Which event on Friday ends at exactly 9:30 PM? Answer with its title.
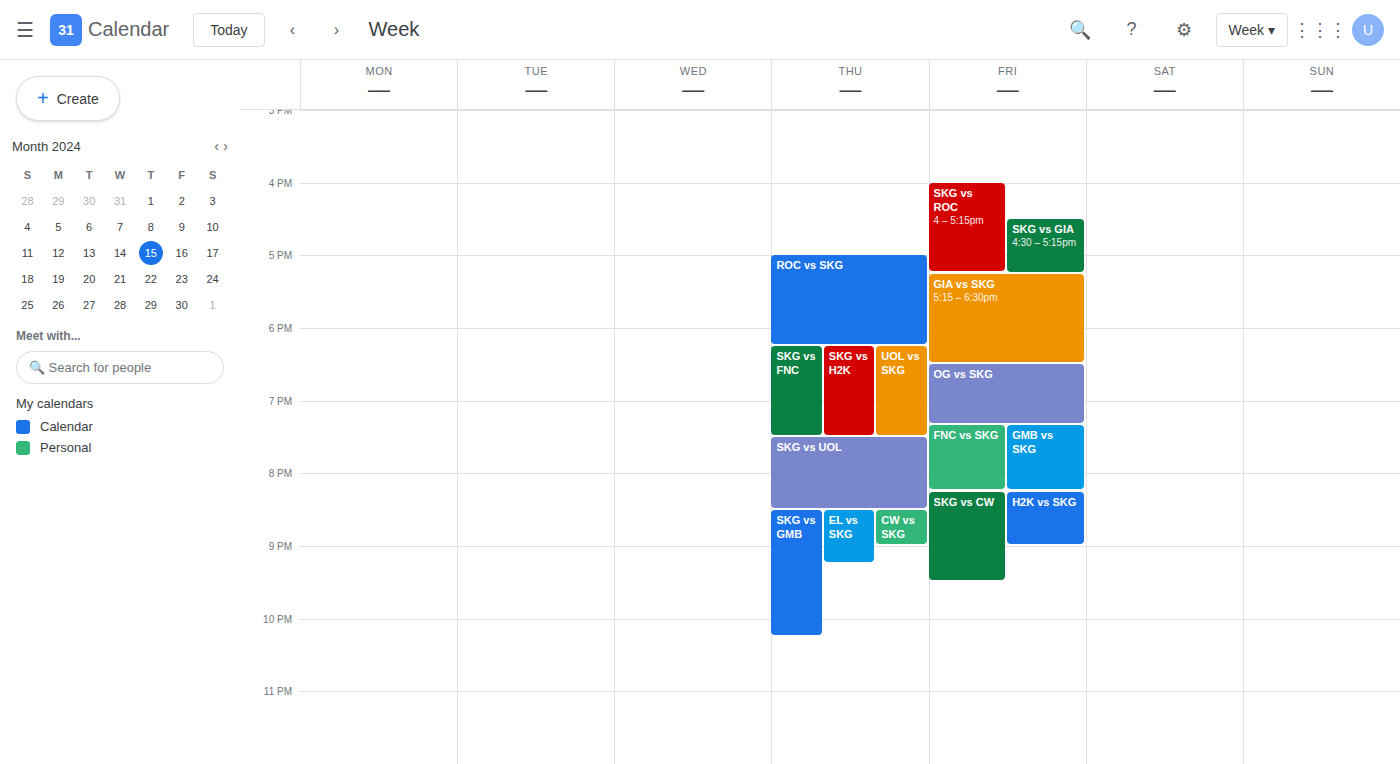
"SKG vs CW"